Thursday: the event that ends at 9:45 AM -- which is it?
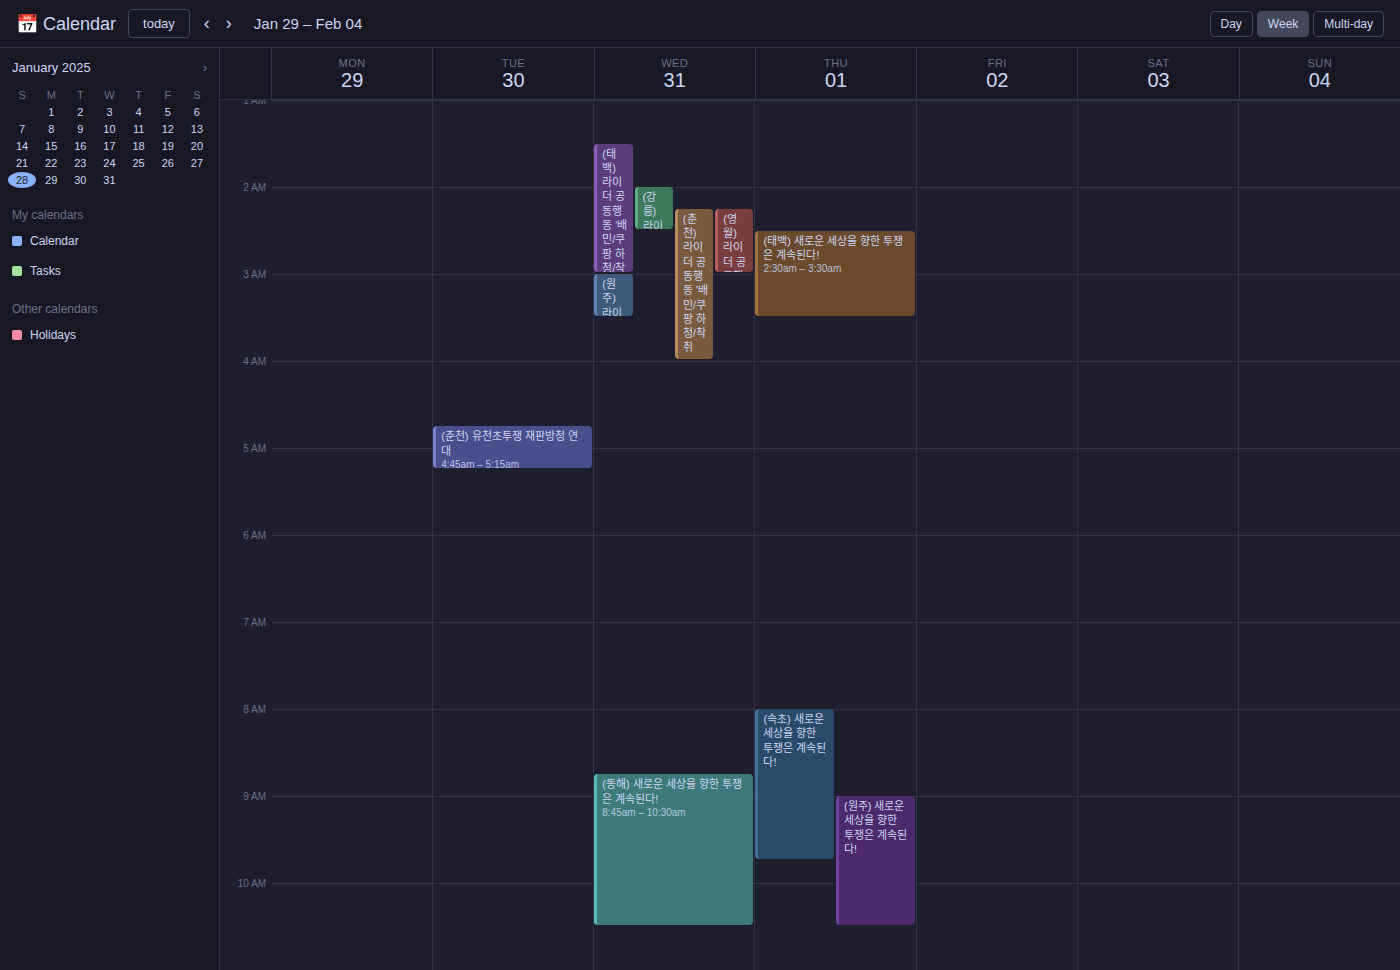
"(속초) 새로운 세상을 향한 투쟁은 계속된다!"